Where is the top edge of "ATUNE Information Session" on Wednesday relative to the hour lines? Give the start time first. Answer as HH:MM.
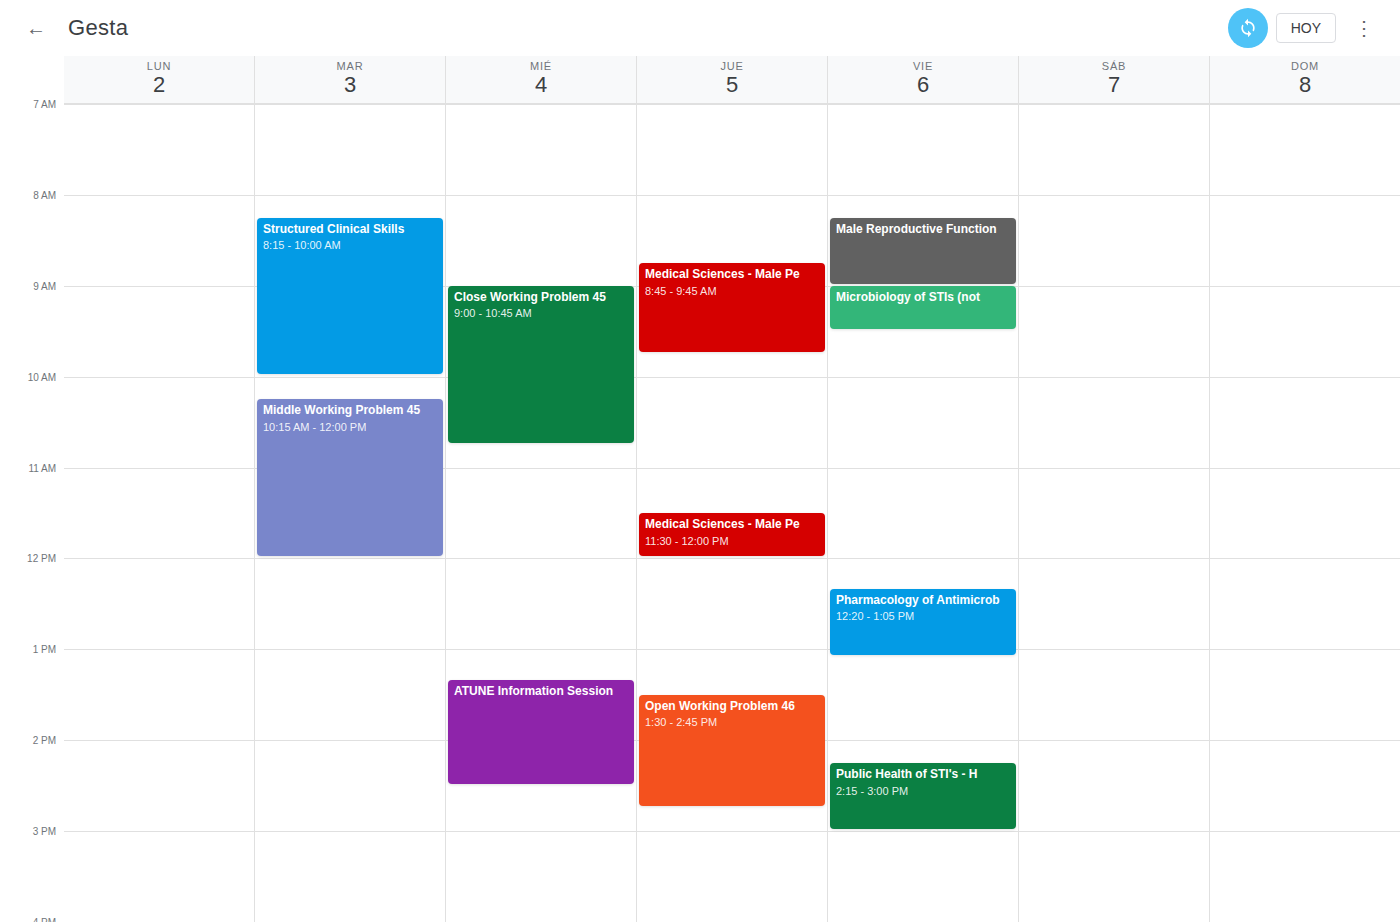
13:20 -- neither: 20 minutes below the 13:00 line and 40 minutes above the 14:00 line.